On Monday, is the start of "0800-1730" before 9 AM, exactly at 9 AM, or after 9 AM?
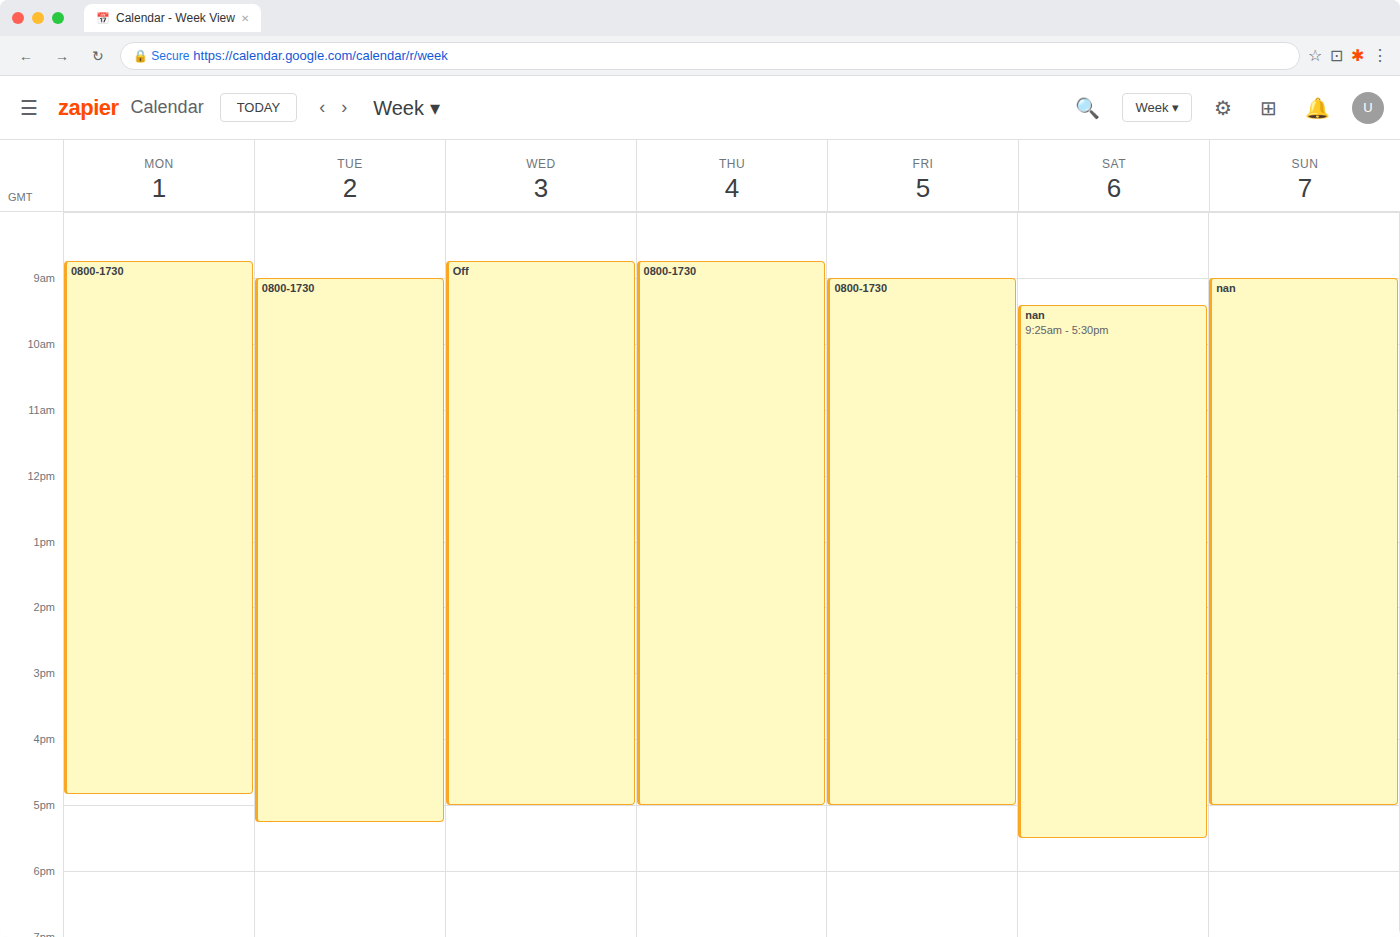
8:45 AM -- before 9 AM, 15 minutes above the 9 AM line.